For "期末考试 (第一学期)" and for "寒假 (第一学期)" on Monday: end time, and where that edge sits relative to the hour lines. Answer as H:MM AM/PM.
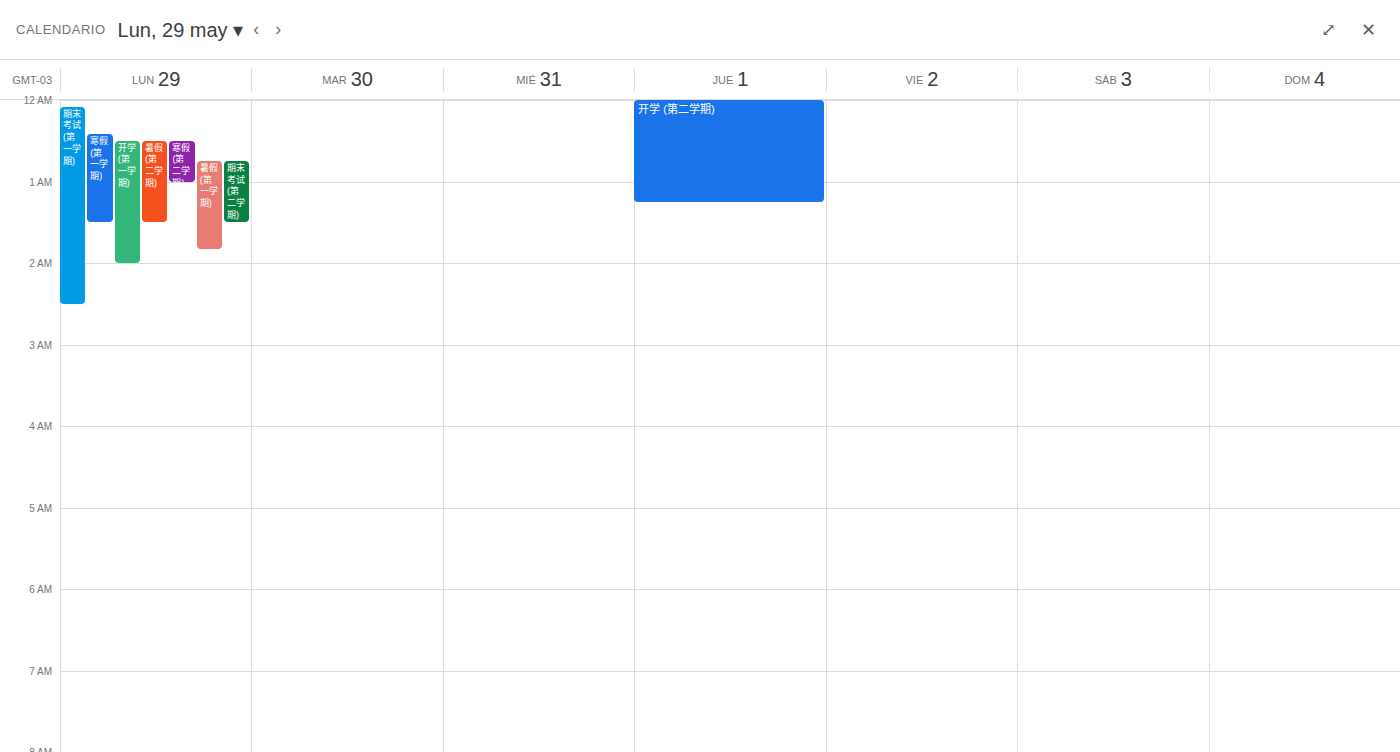
"期末考试 (第一学期)": 2:30 AM, halfway between the 2 AM and 3 AM lines. "寒假 (第一学期)": 1:30 AM, halfway between the 1 AM and 2 AM lines.